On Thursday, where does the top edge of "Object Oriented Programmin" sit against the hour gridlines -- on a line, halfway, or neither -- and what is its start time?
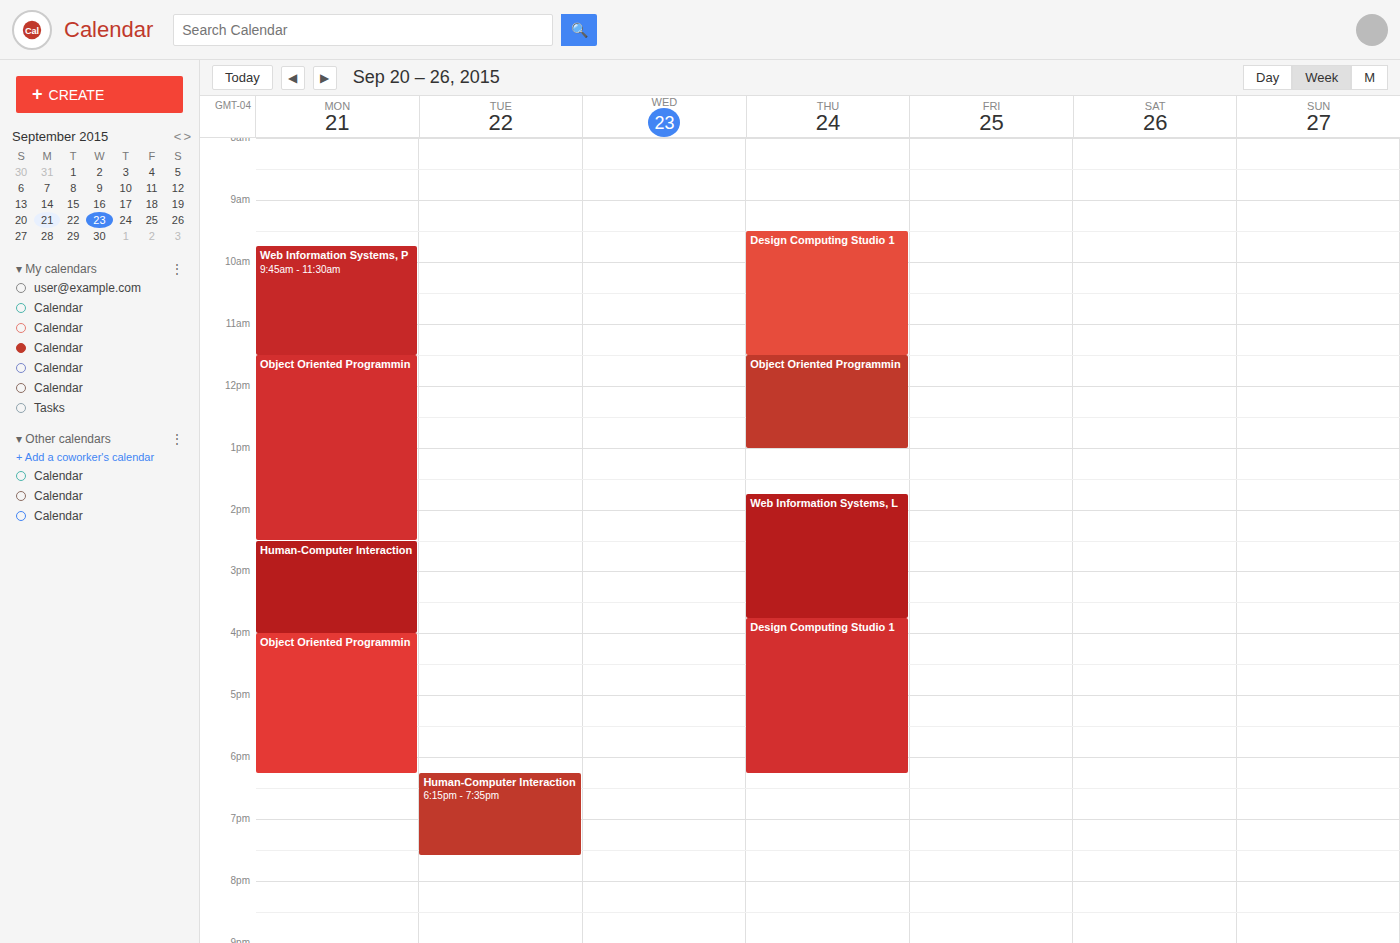
11:30 AM -- halfway between the 11 AM and 12 PM lines.